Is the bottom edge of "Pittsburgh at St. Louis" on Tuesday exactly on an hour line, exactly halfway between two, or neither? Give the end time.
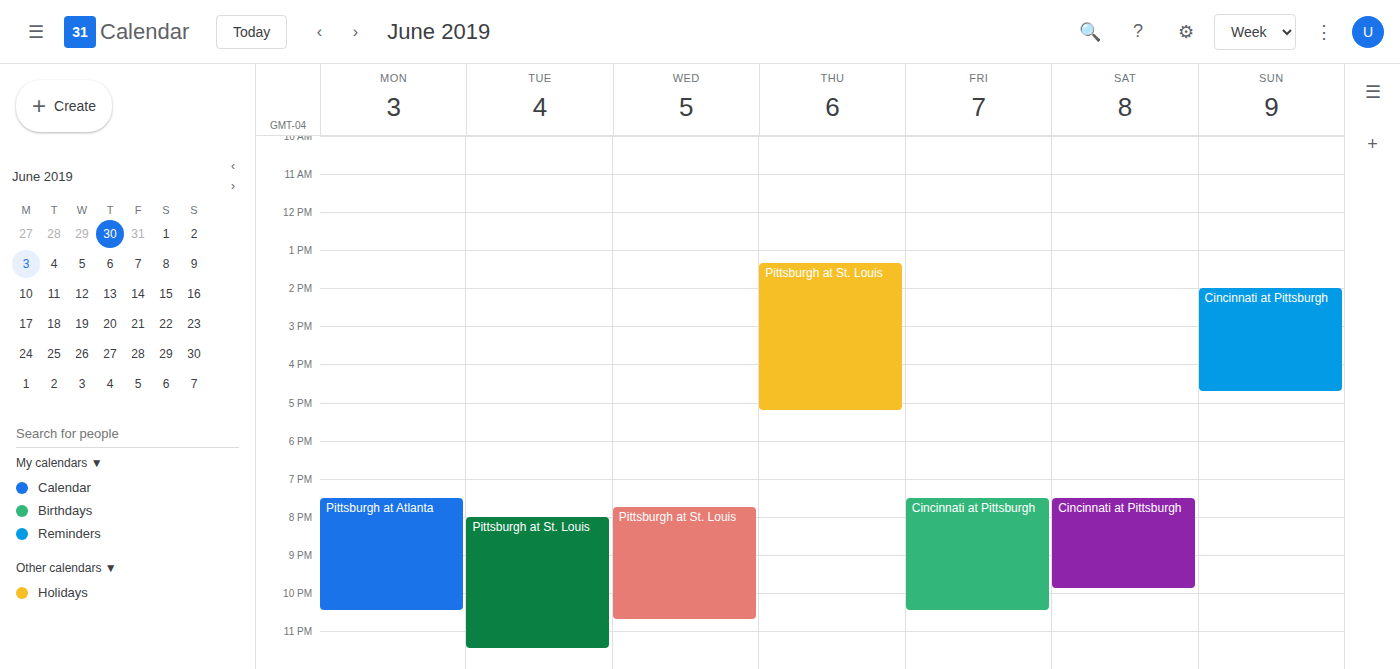
11:30 PM -- halfway between the 11 PM and 12 AM lines.